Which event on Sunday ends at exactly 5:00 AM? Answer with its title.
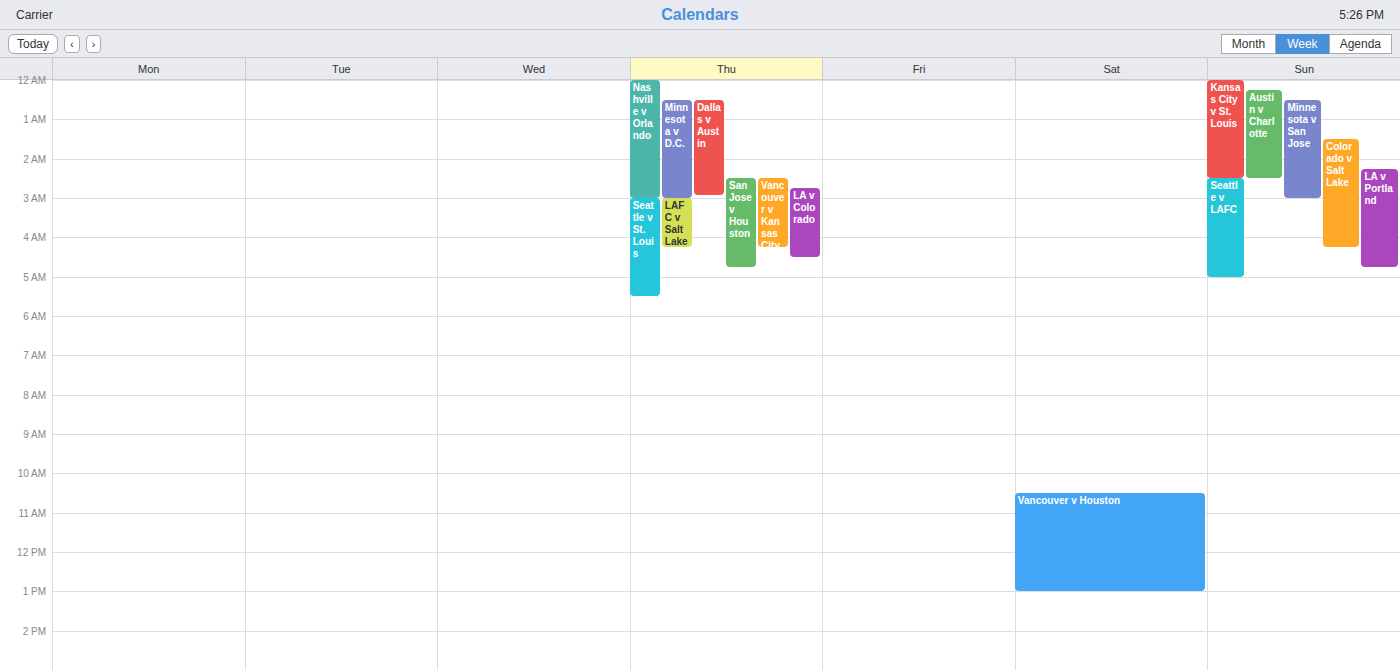
"Seattle v LAFC"